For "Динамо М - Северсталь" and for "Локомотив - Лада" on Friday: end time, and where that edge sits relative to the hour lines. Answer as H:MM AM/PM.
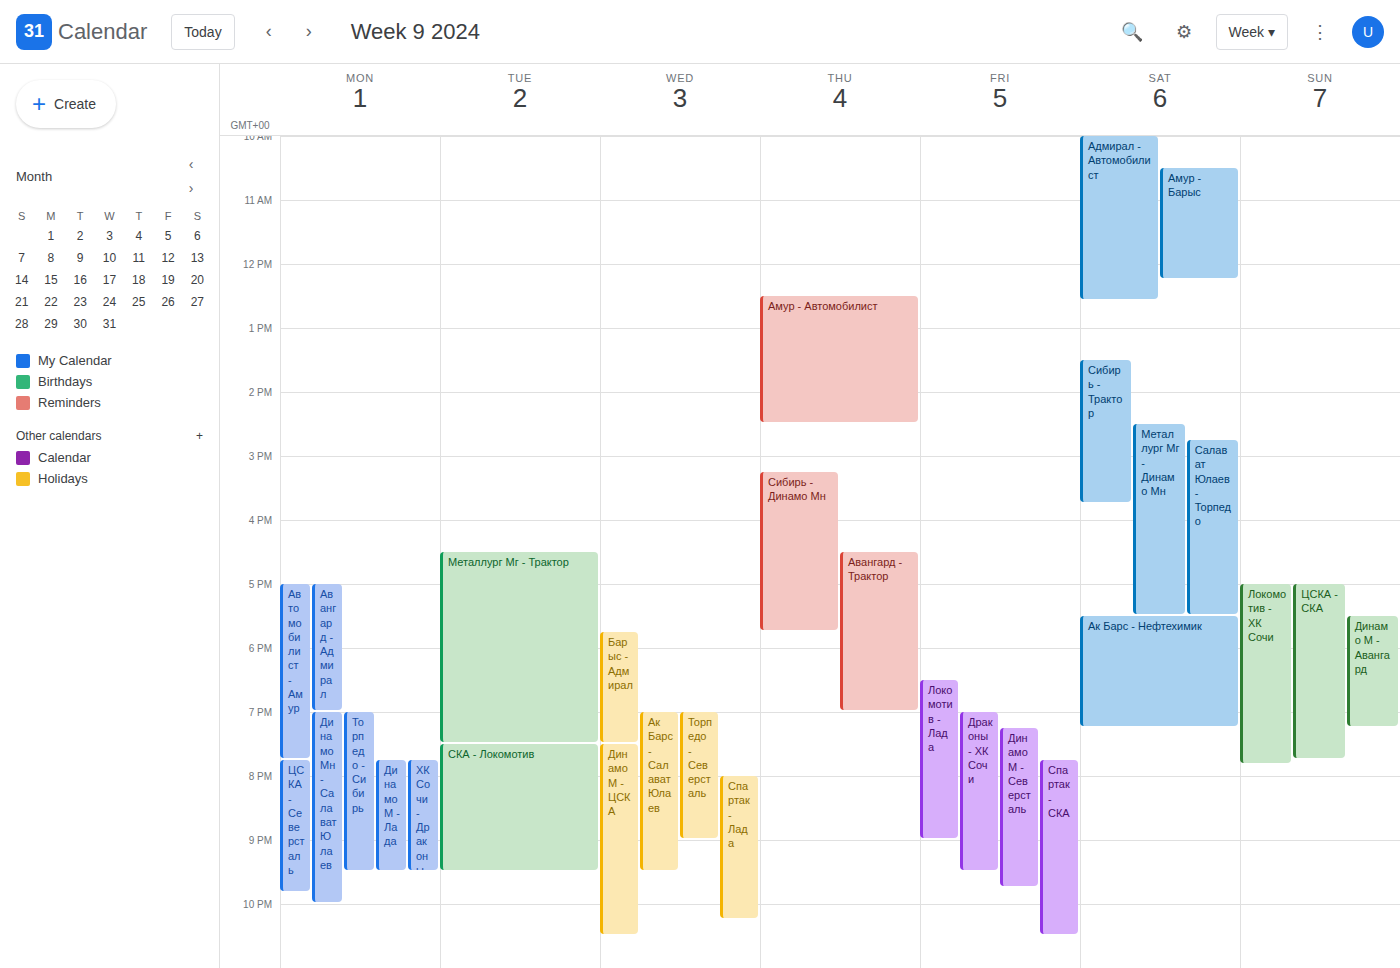
"Динамо М - Северсталь": 9:45 PM, neither: three quarters of the way from the 9 PM line to the 10 PM line. "Локомотив - Лада": 9:00 PM, exactly on the 9 PM line.